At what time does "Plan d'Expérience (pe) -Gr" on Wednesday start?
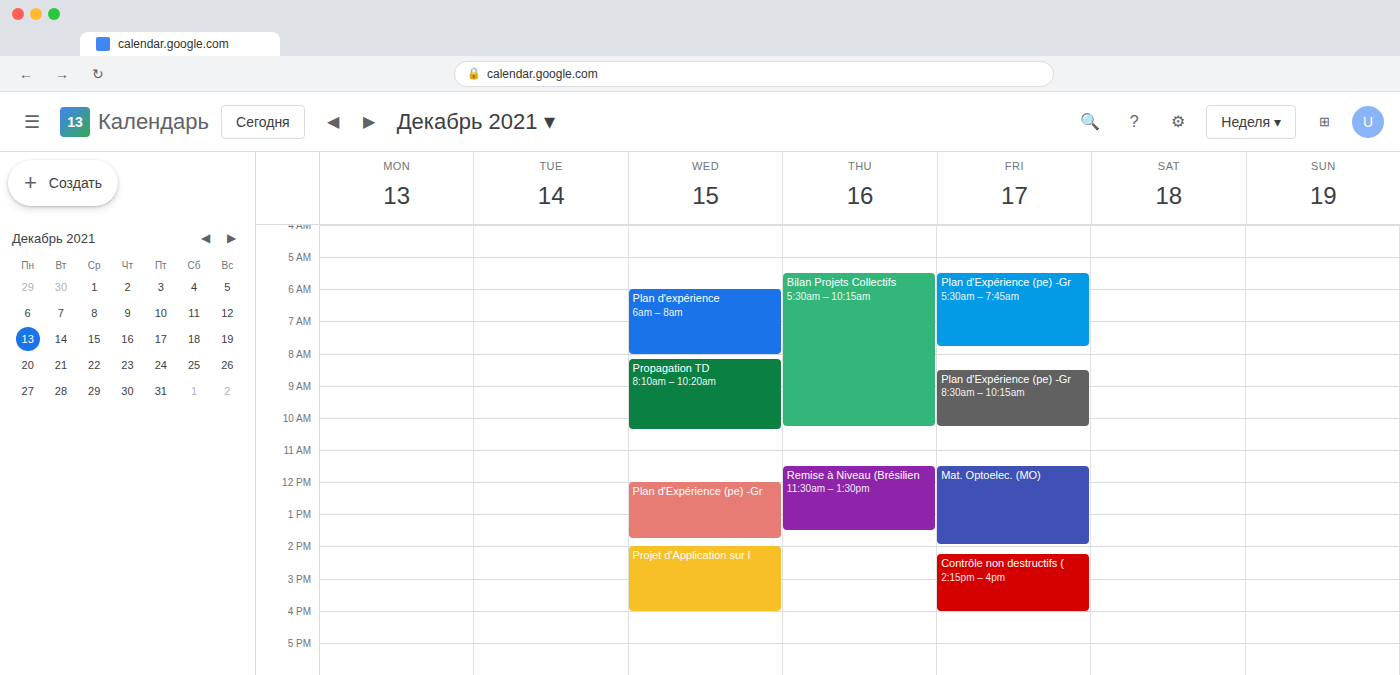
12:00 PM